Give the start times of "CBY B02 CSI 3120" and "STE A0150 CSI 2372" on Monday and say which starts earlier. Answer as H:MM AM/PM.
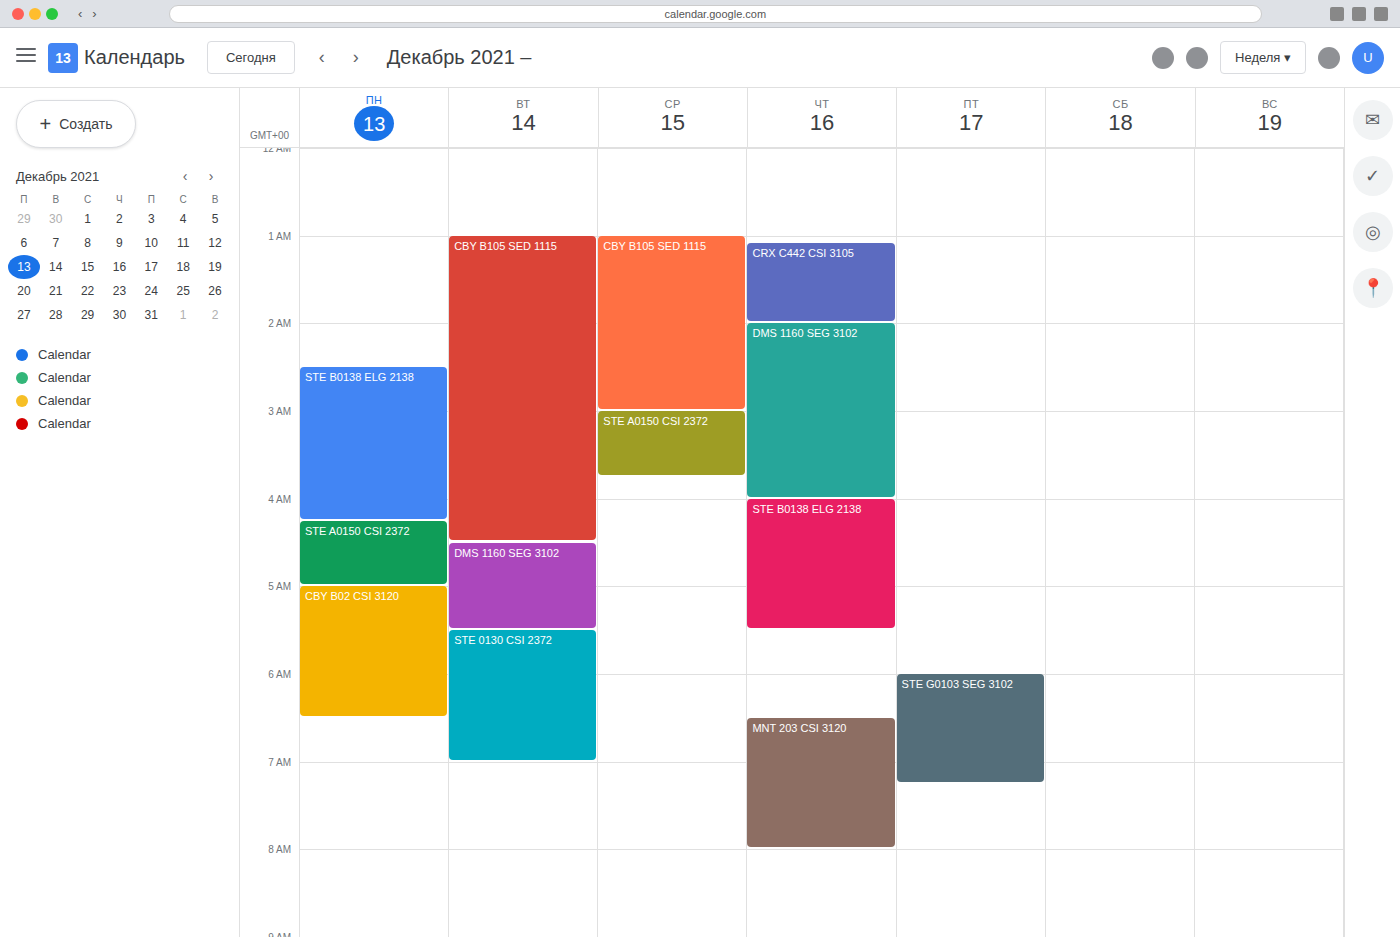
"STE A0150 CSI 2372" 4:15 AM; "CBY B02 CSI 3120" 5:00 AM.